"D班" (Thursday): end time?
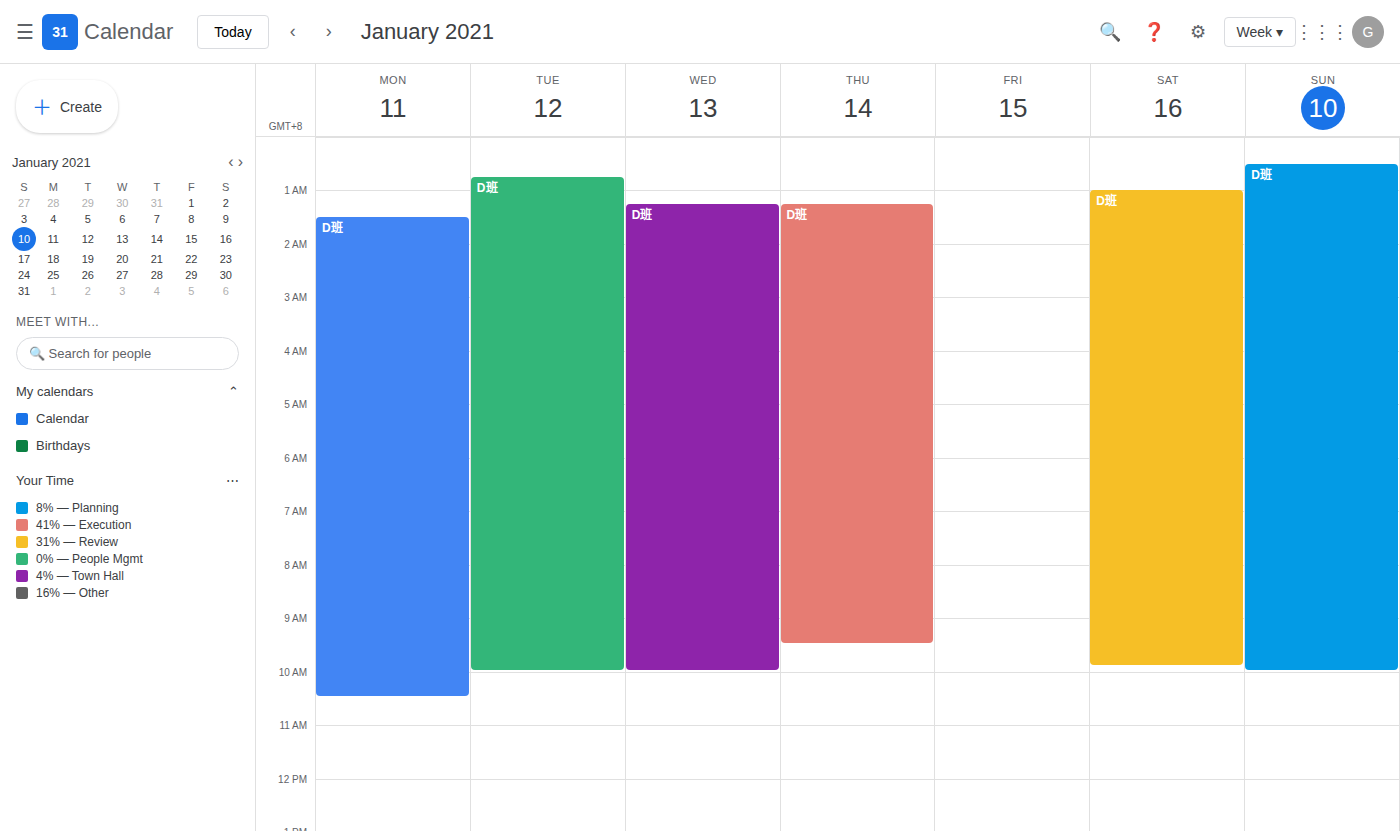
9:30 AM